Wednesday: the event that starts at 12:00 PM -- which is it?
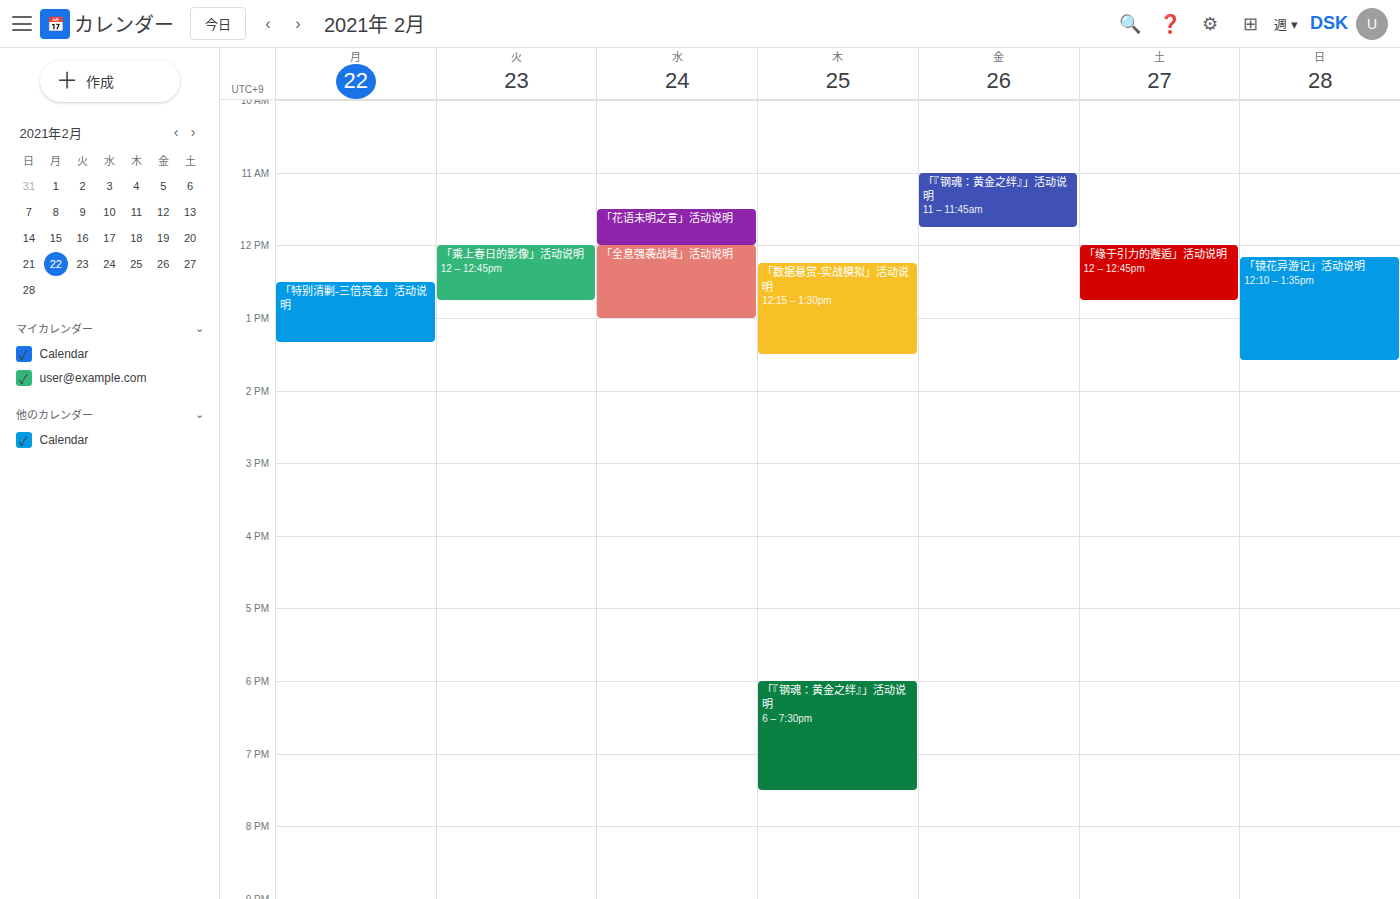
"「全息强袭战域」活动说明"